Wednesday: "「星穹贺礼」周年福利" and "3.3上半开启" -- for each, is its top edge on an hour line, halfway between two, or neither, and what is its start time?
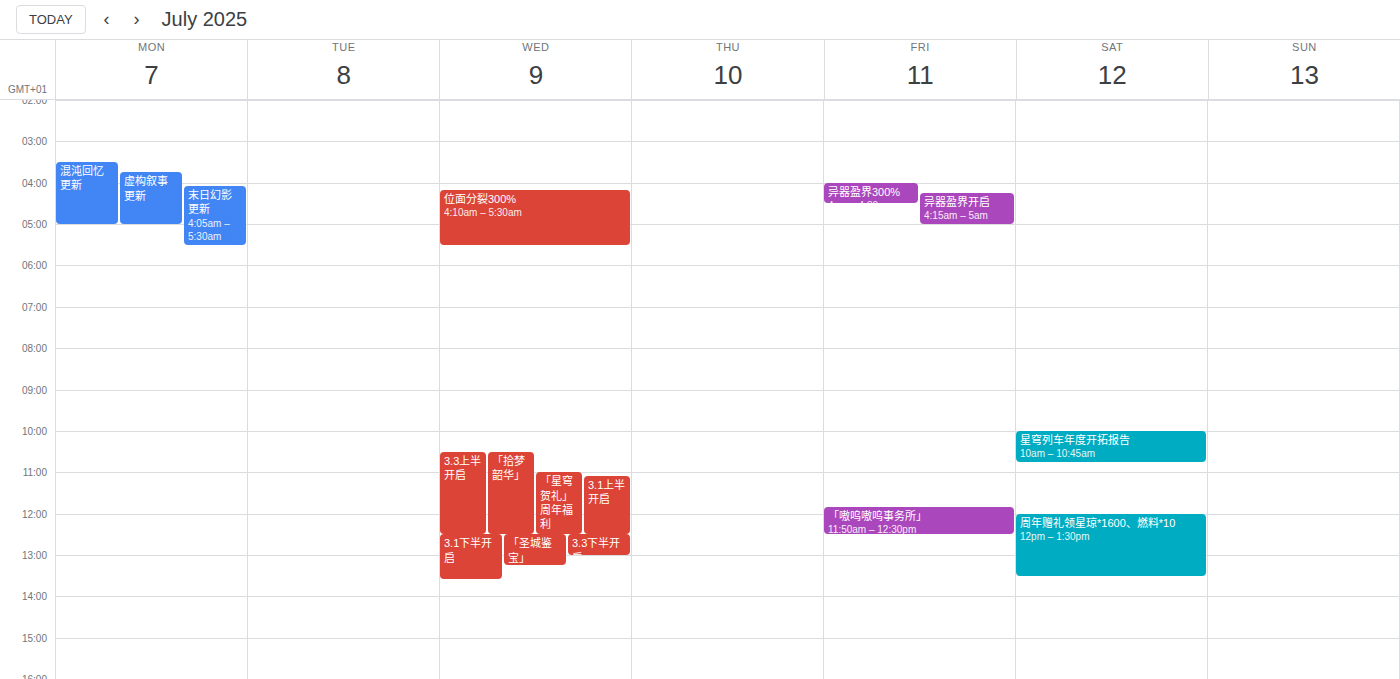
"「星穹贺礼」周年福利": 11:00 AM, exactly on the 11 AM line. "3.3上半开启": 10:30 AM, halfway between the 10 AM and 11 AM lines.